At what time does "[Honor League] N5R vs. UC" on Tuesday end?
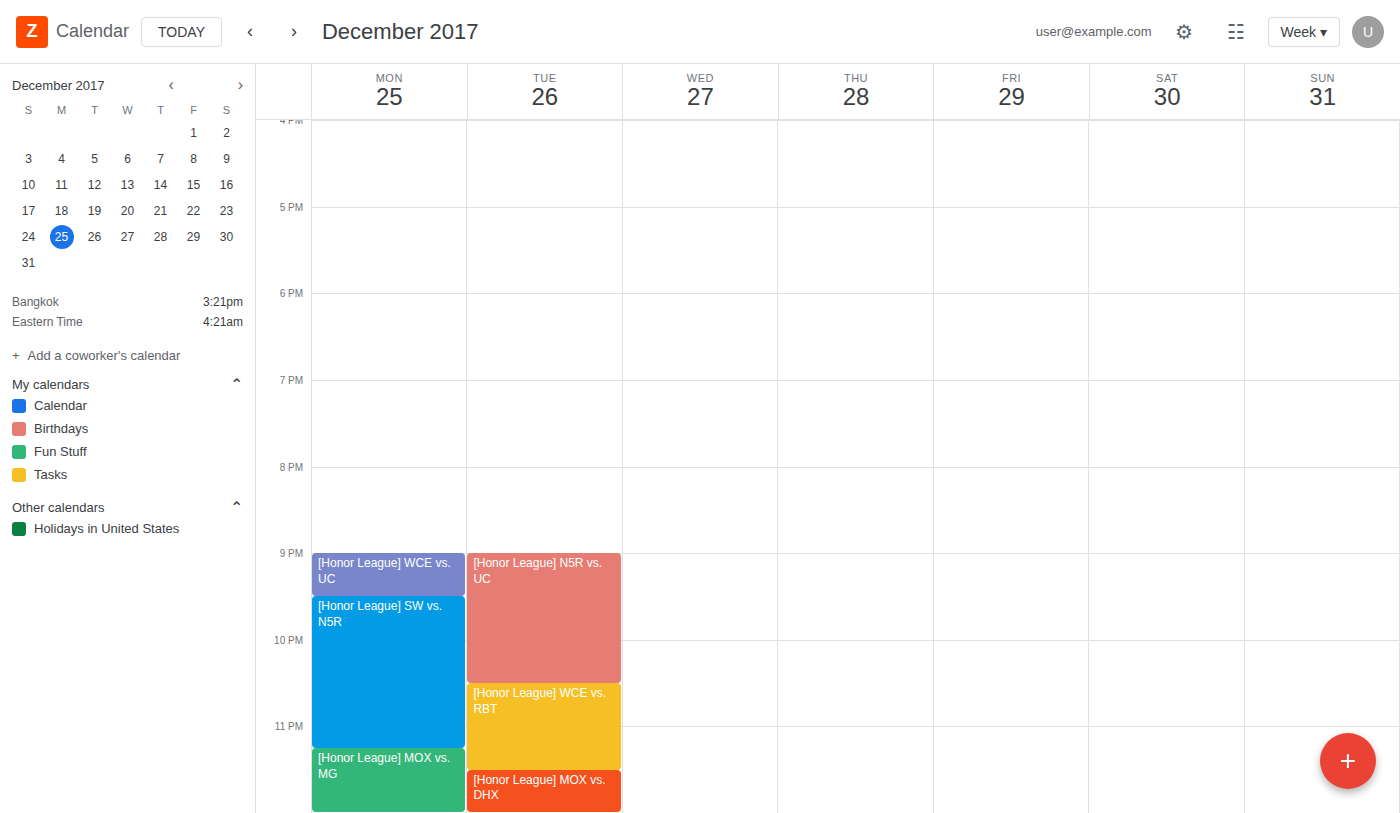
22:30